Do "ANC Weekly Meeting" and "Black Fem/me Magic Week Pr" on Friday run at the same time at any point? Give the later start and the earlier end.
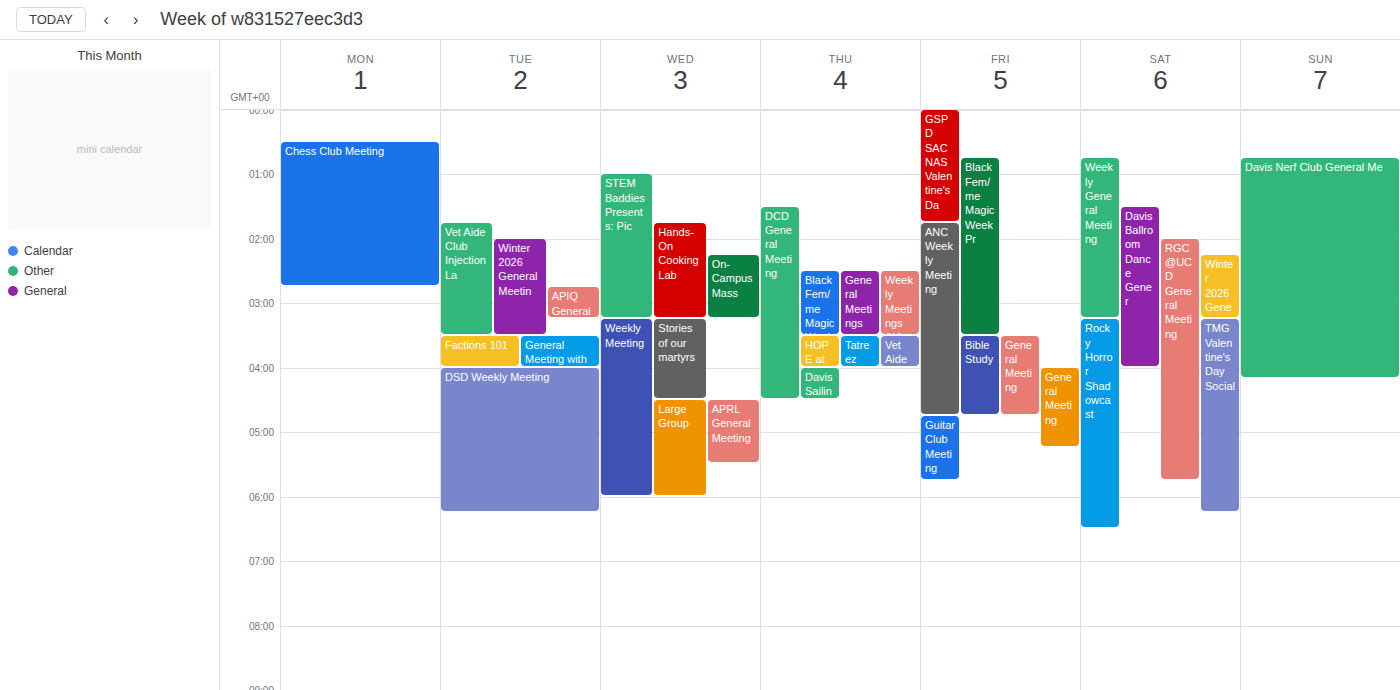
"ANC Weekly Meeting" starts at 1:45 AM, before "Black Fem/me Magic Week Pr" ends at 3:30 AM -- they overlap.